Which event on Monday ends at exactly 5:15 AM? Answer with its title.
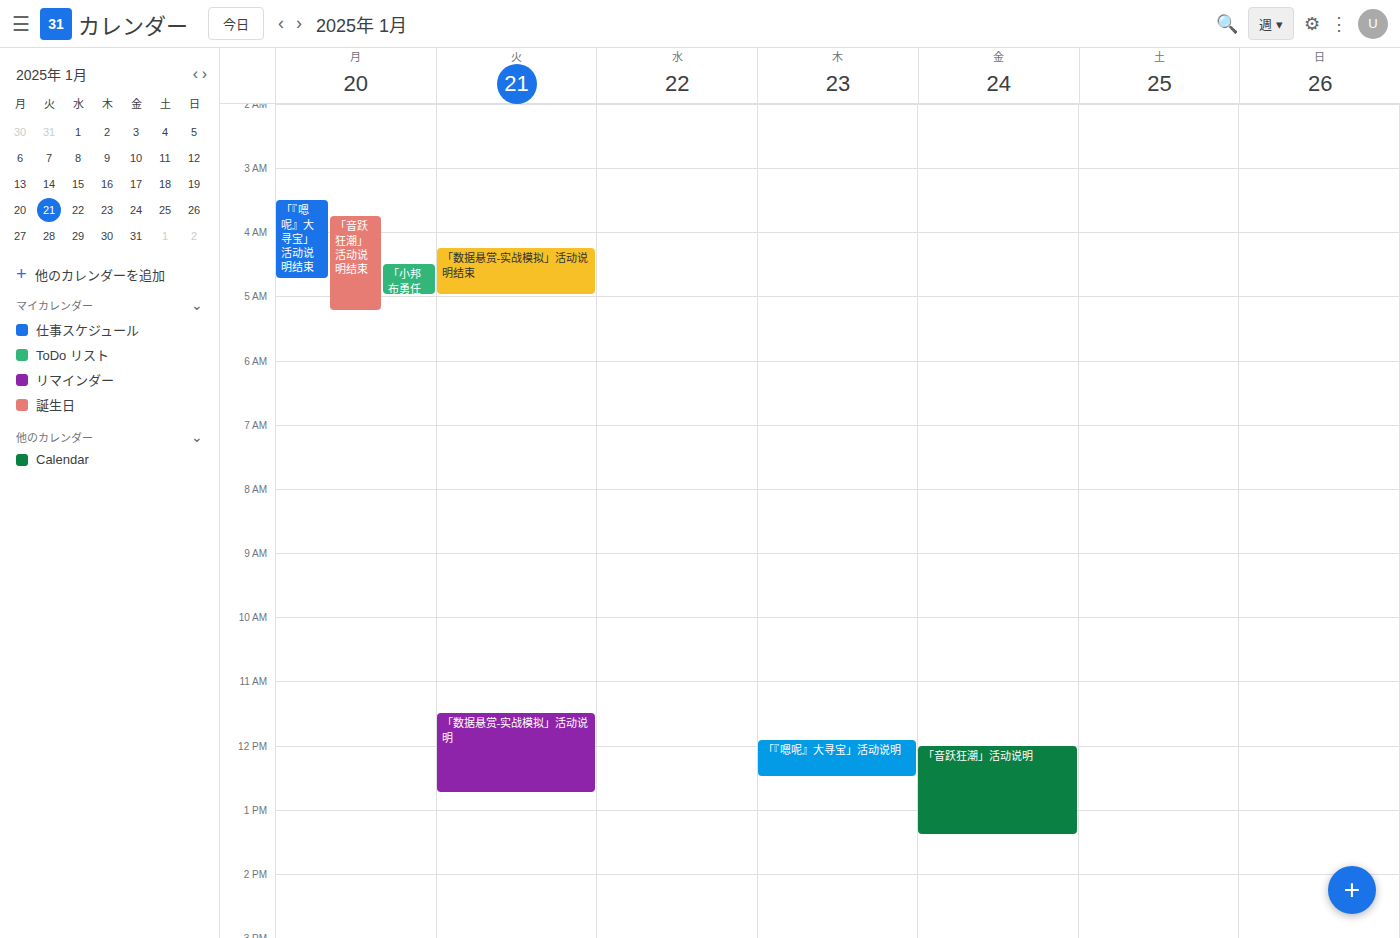
"「音跃狂潮」活动说明结束"